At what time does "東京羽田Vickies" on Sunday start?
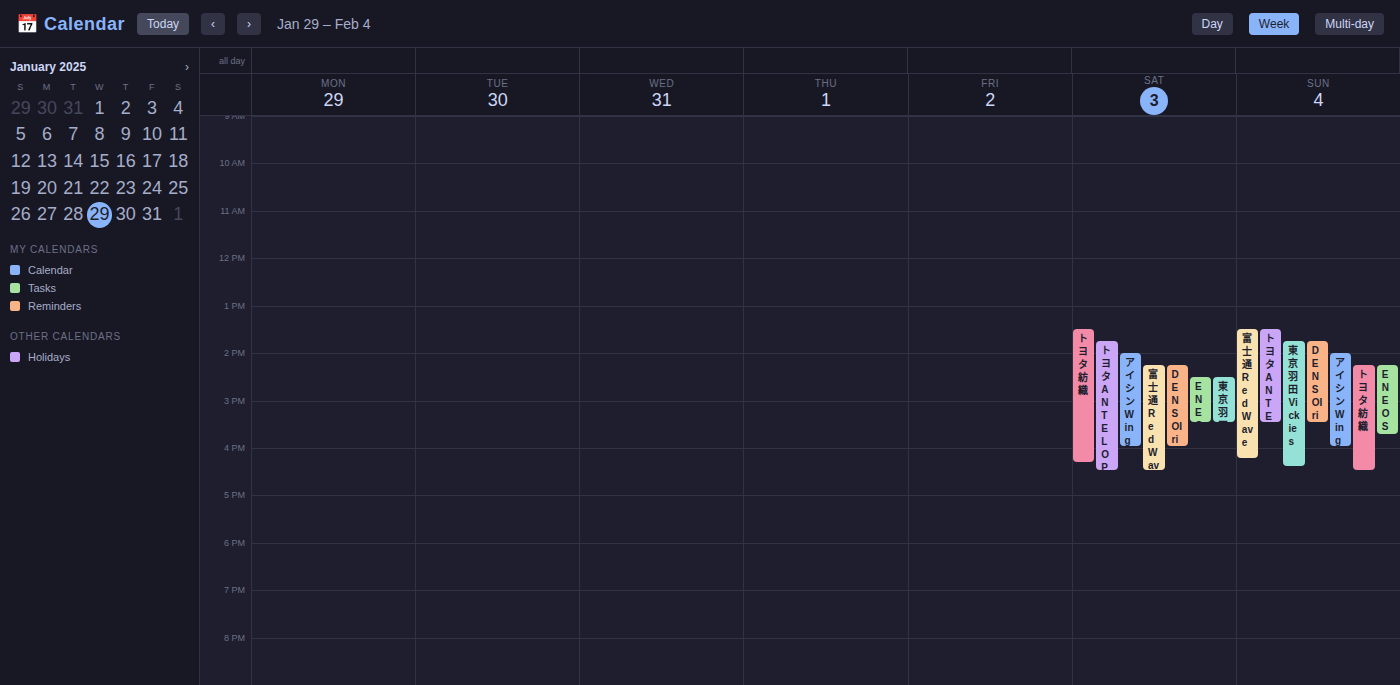
13:45